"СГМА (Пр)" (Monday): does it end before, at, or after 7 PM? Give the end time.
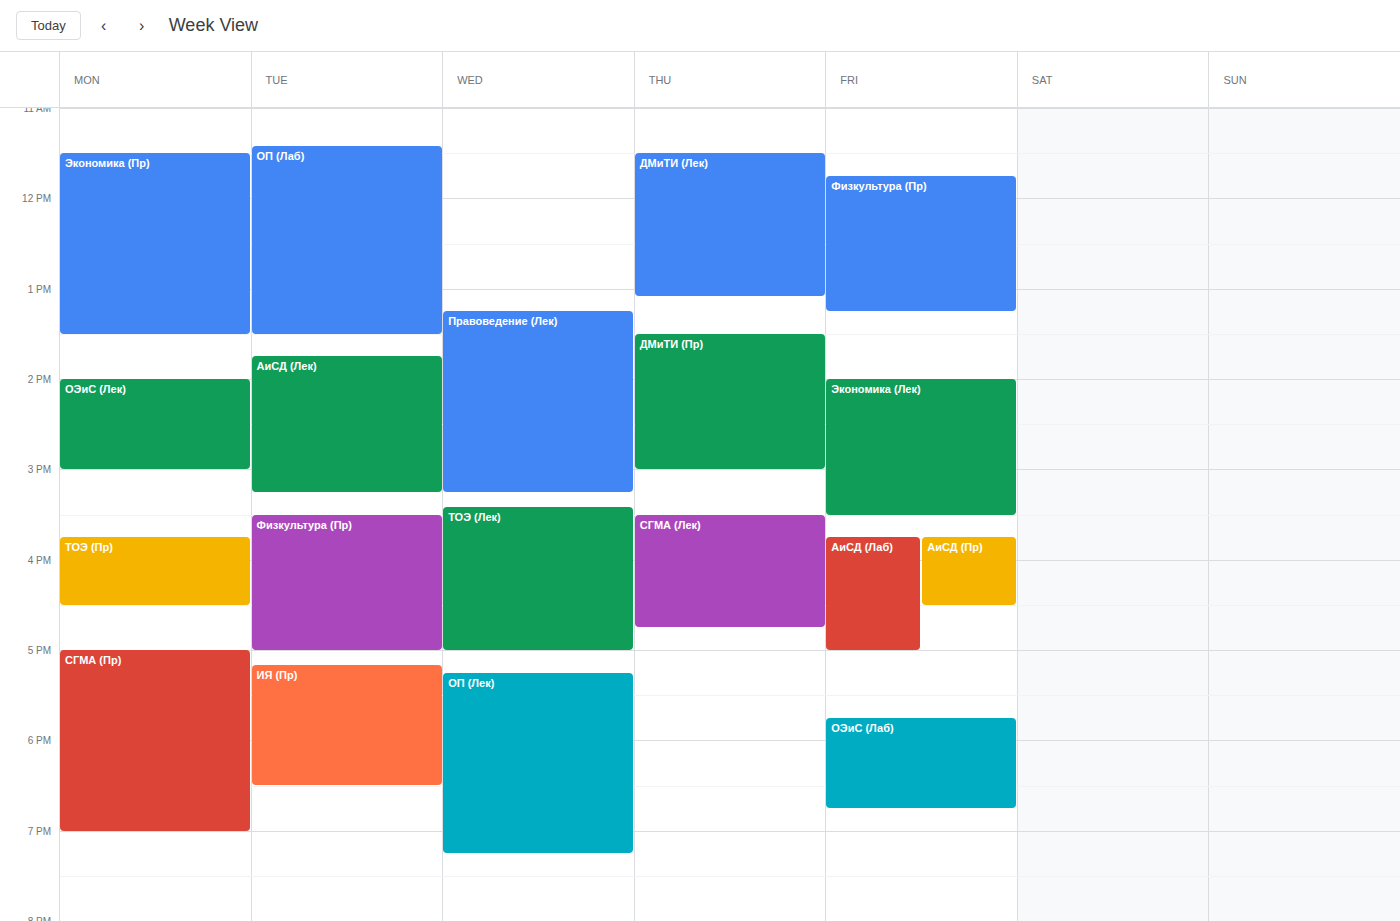
7:00 PM -- exactly at 7 PM, on the 7 PM line.